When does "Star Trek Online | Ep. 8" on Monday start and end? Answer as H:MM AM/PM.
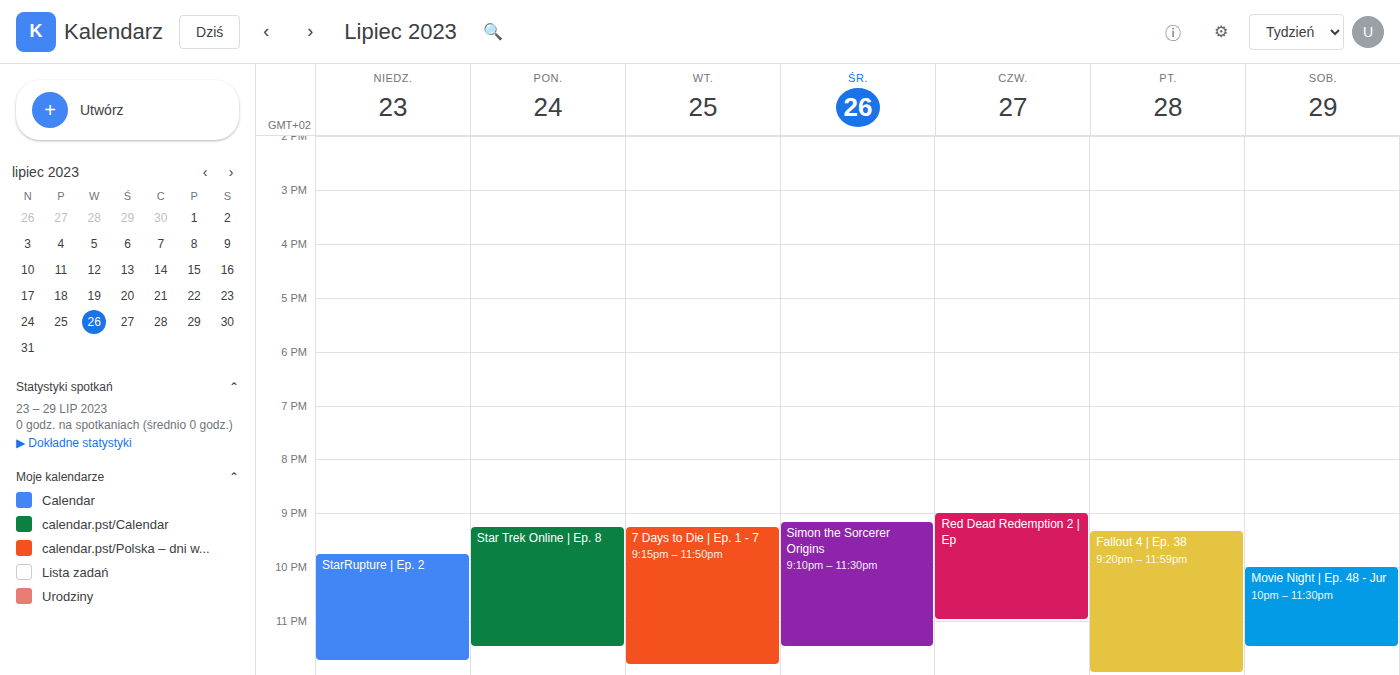
9:15 PM to 11:30 PM